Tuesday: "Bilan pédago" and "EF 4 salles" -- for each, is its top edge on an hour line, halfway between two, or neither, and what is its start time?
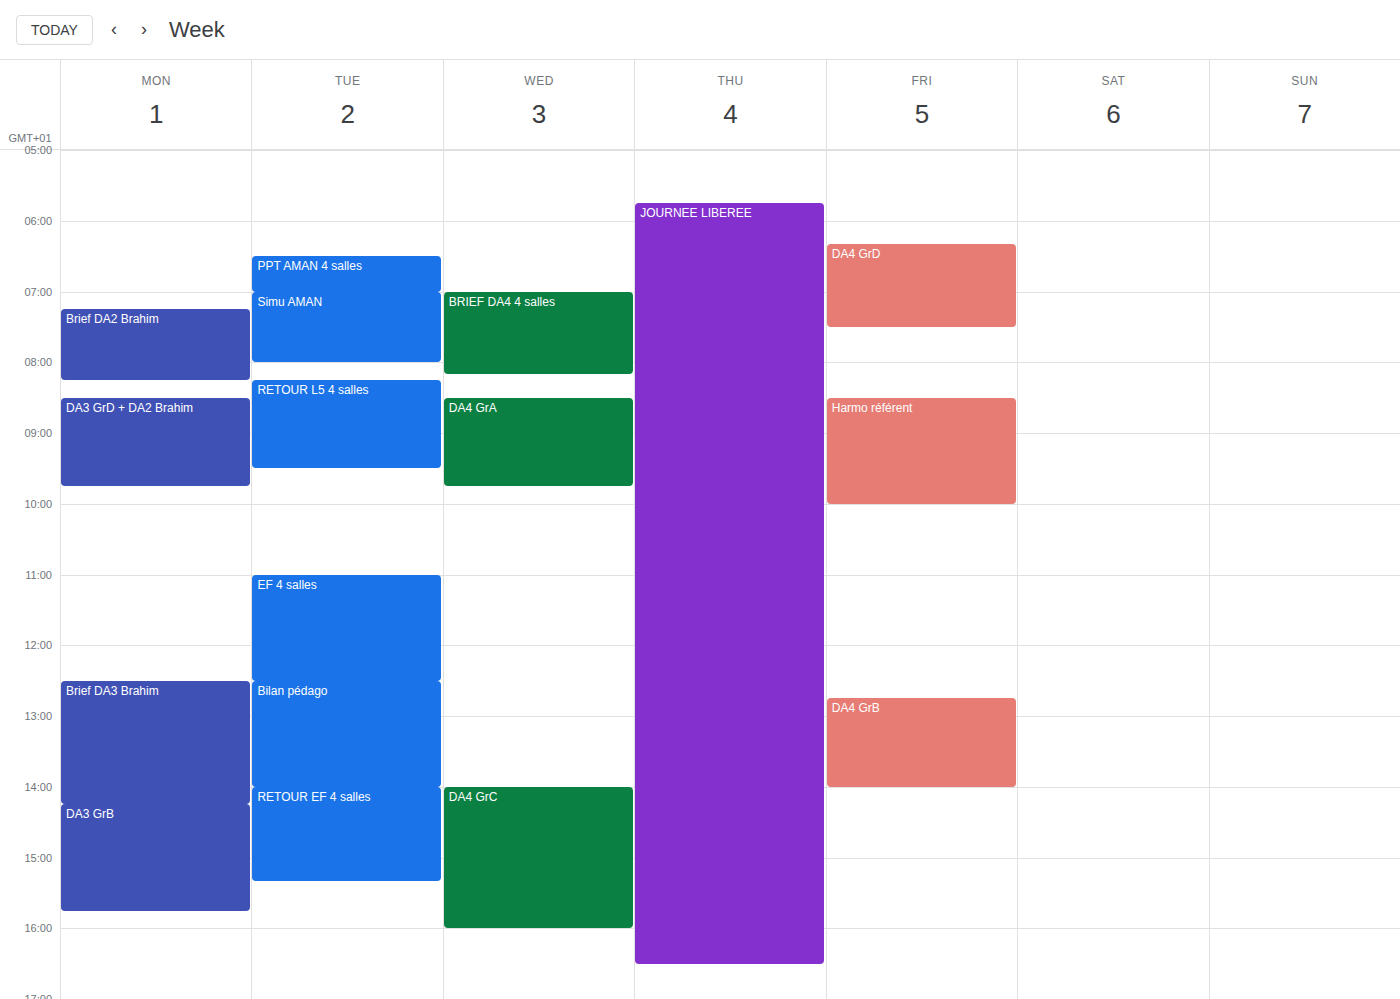
"Bilan pédago": 12:30 PM, halfway between the 12 PM and 1 PM lines. "EF 4 salles": 11:00 AM, exactly on the 11 AM line.